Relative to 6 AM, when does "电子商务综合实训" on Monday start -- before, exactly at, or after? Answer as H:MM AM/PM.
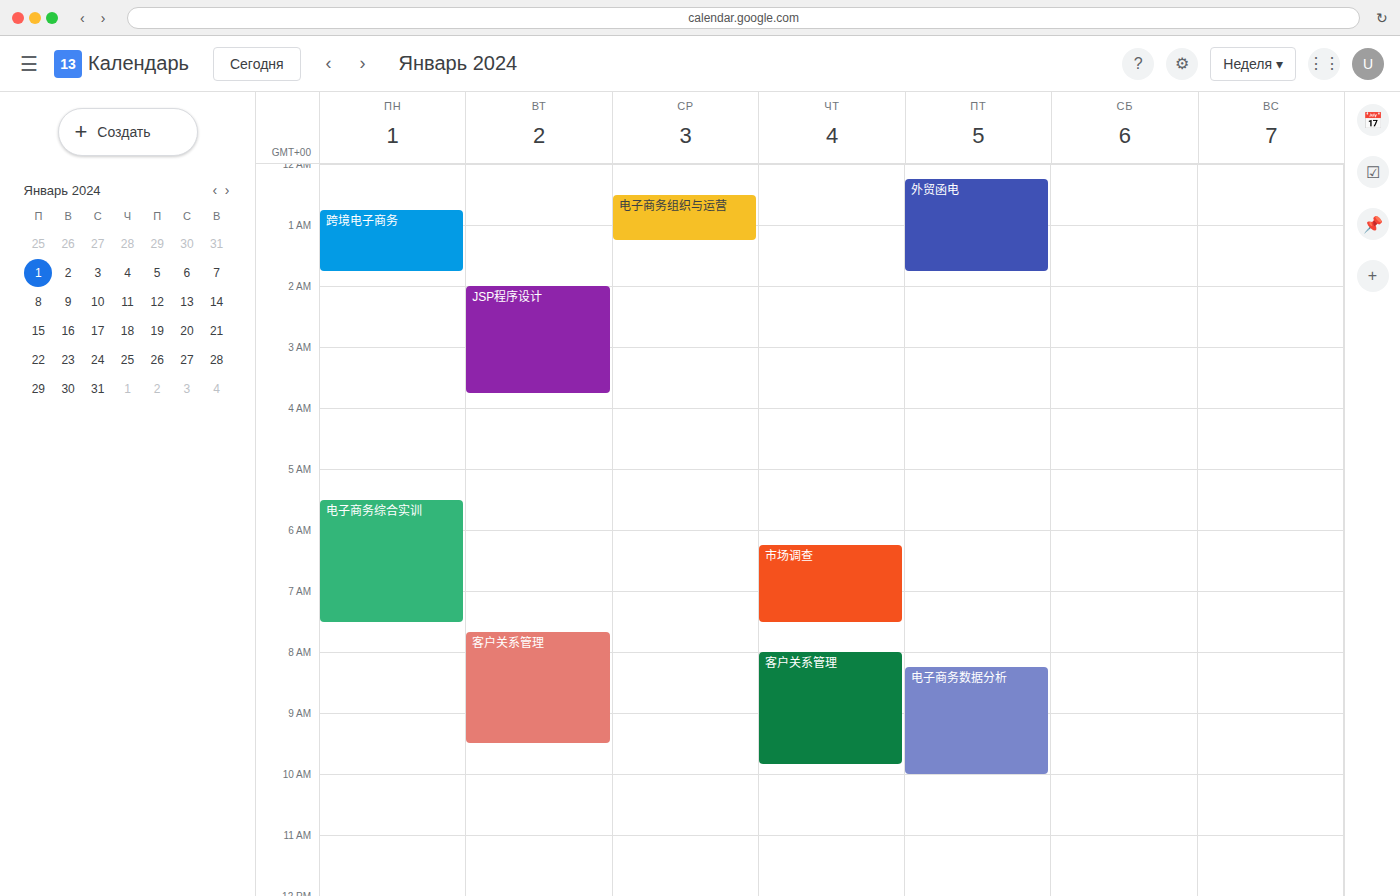
5:30 AM -- before 6 AM, 30 minutes above the 6 AM line.